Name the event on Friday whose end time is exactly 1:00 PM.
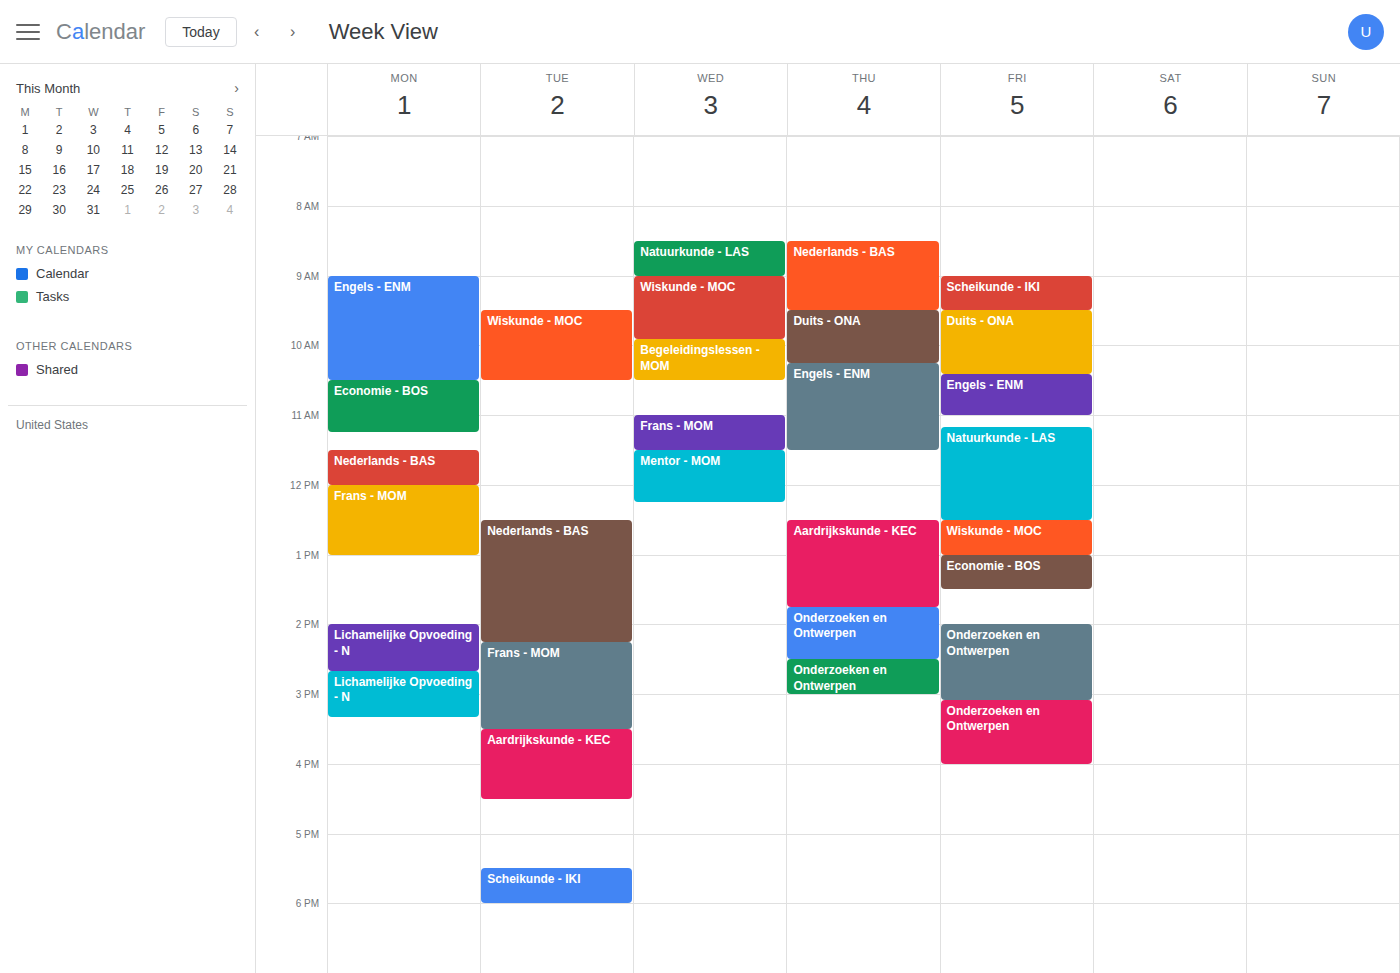
"Wiskunde - MOC"